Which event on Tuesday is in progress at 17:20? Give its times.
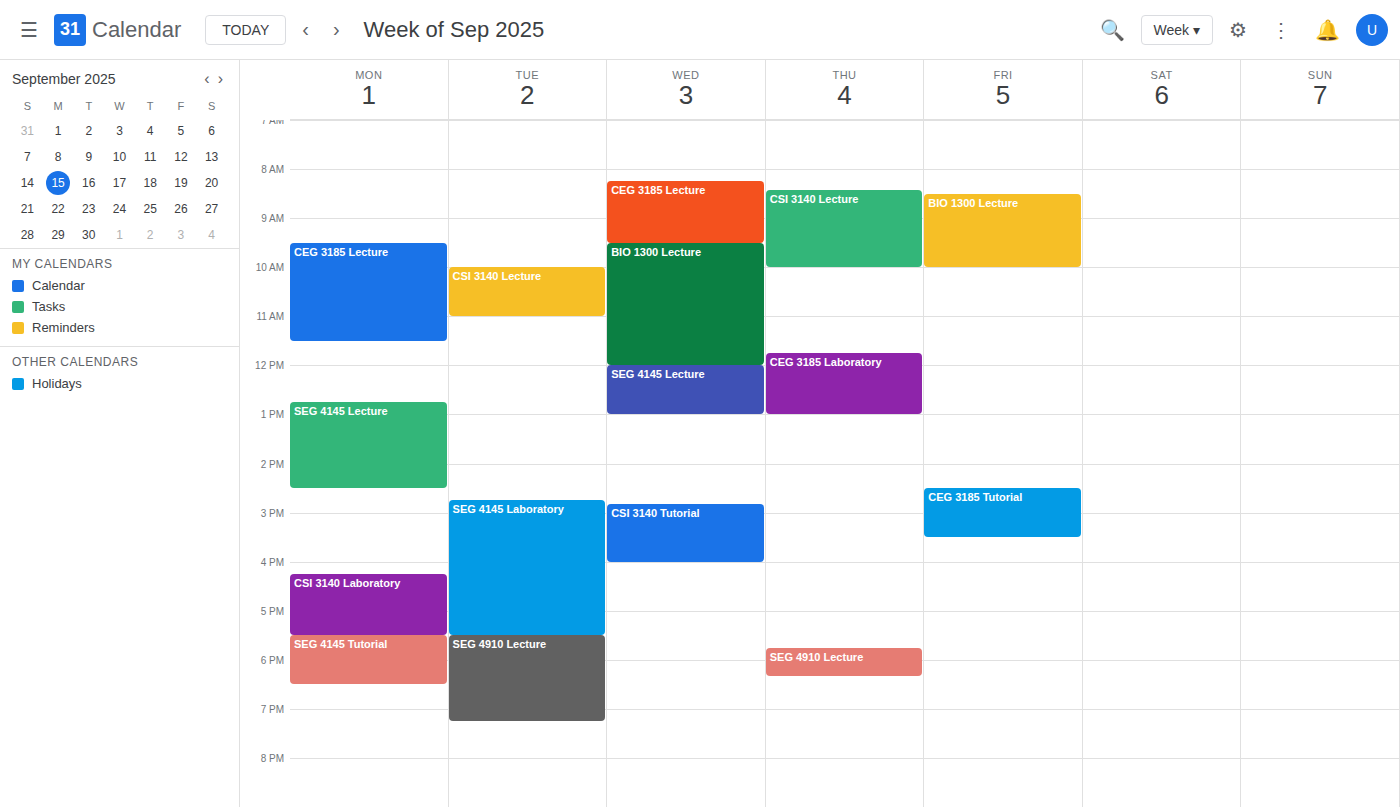
"SEG 4145 Laboratory", 14:45 to 17:30